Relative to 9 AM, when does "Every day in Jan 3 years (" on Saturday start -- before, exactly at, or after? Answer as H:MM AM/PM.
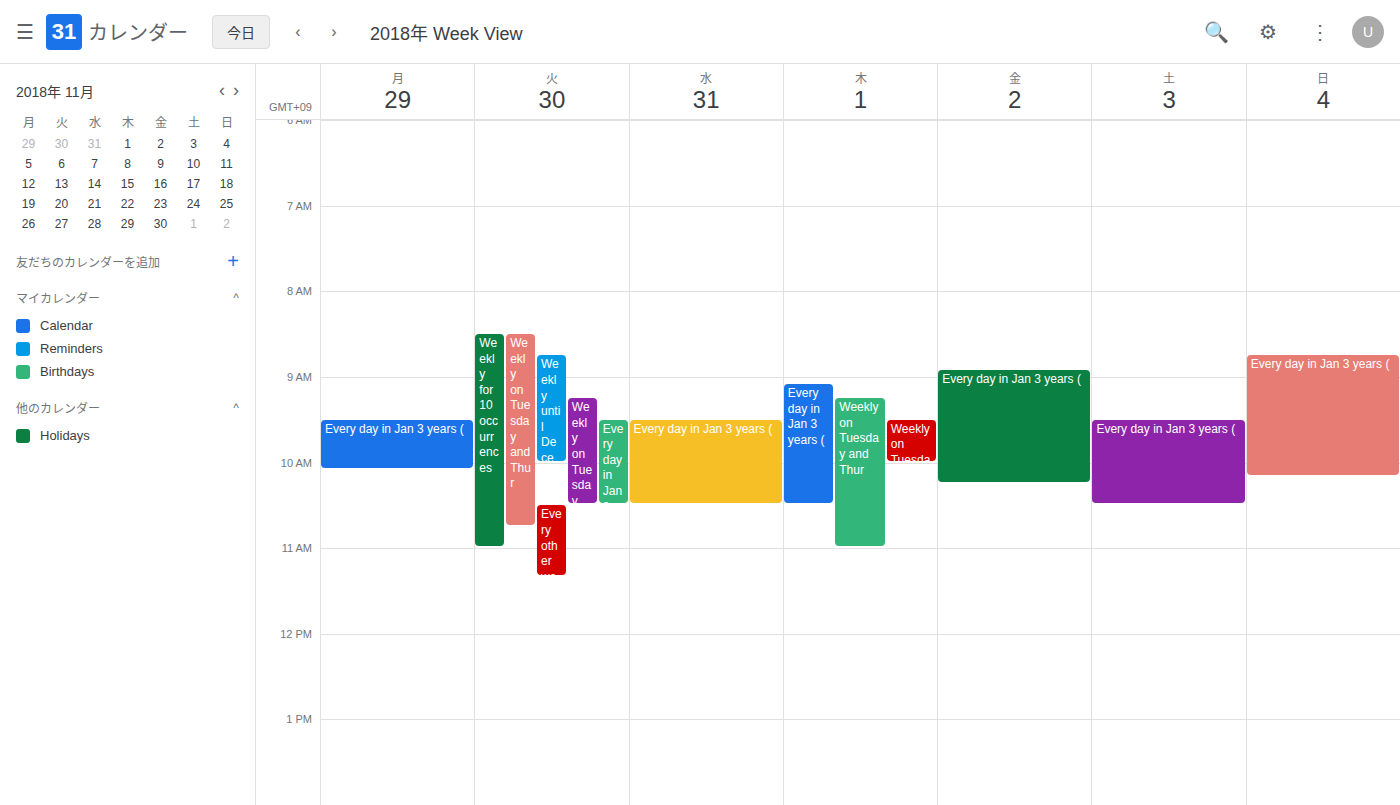
9:30 AM -- after 9 AM, 30 minutes below the 9 AM line.